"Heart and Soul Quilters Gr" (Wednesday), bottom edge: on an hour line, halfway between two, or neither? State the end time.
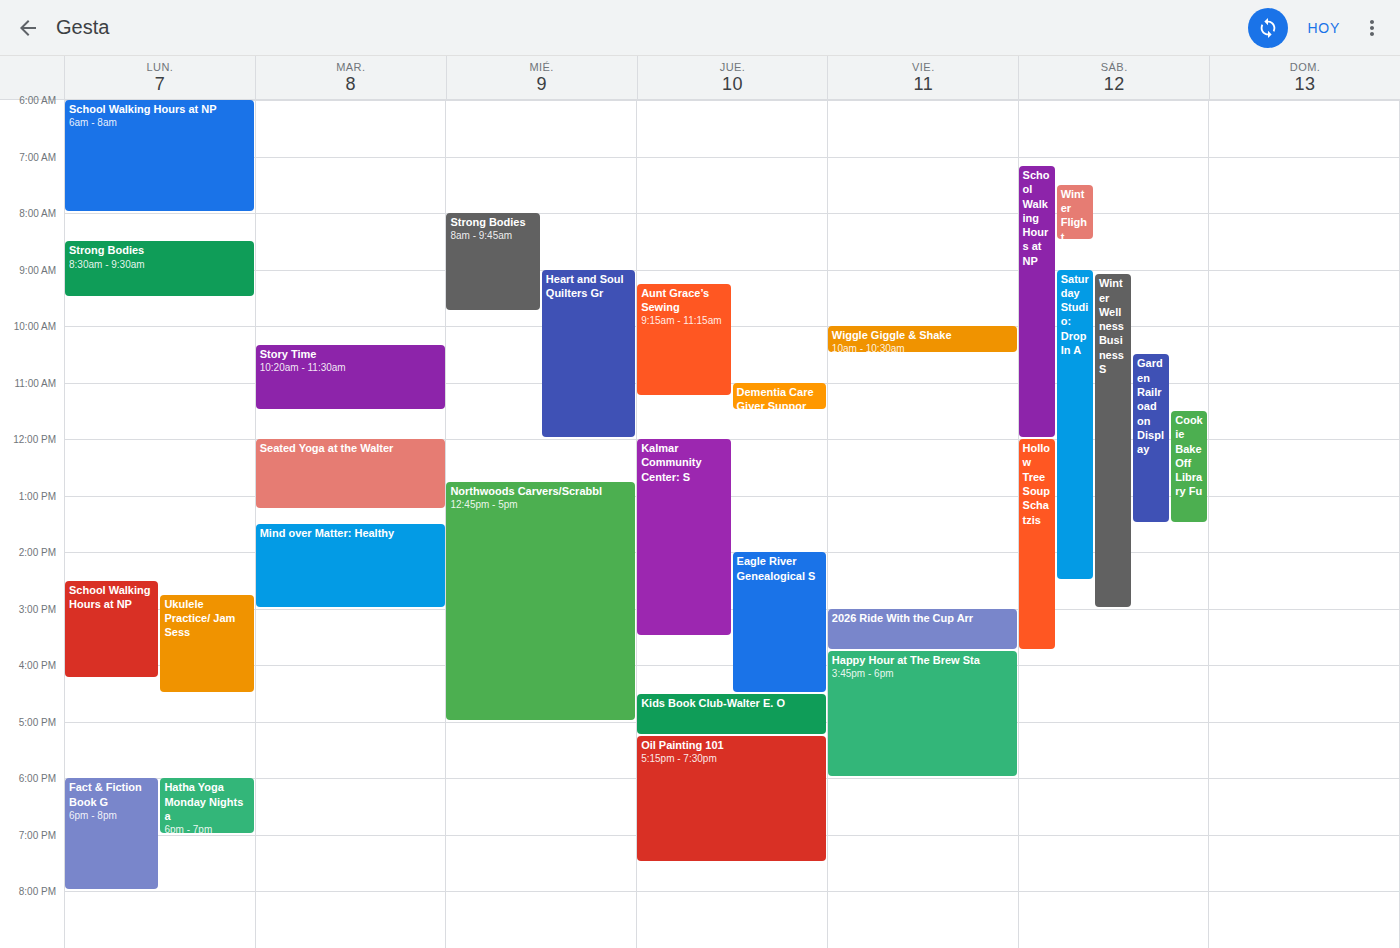
12:00 -- exactly on the 12:00 line.